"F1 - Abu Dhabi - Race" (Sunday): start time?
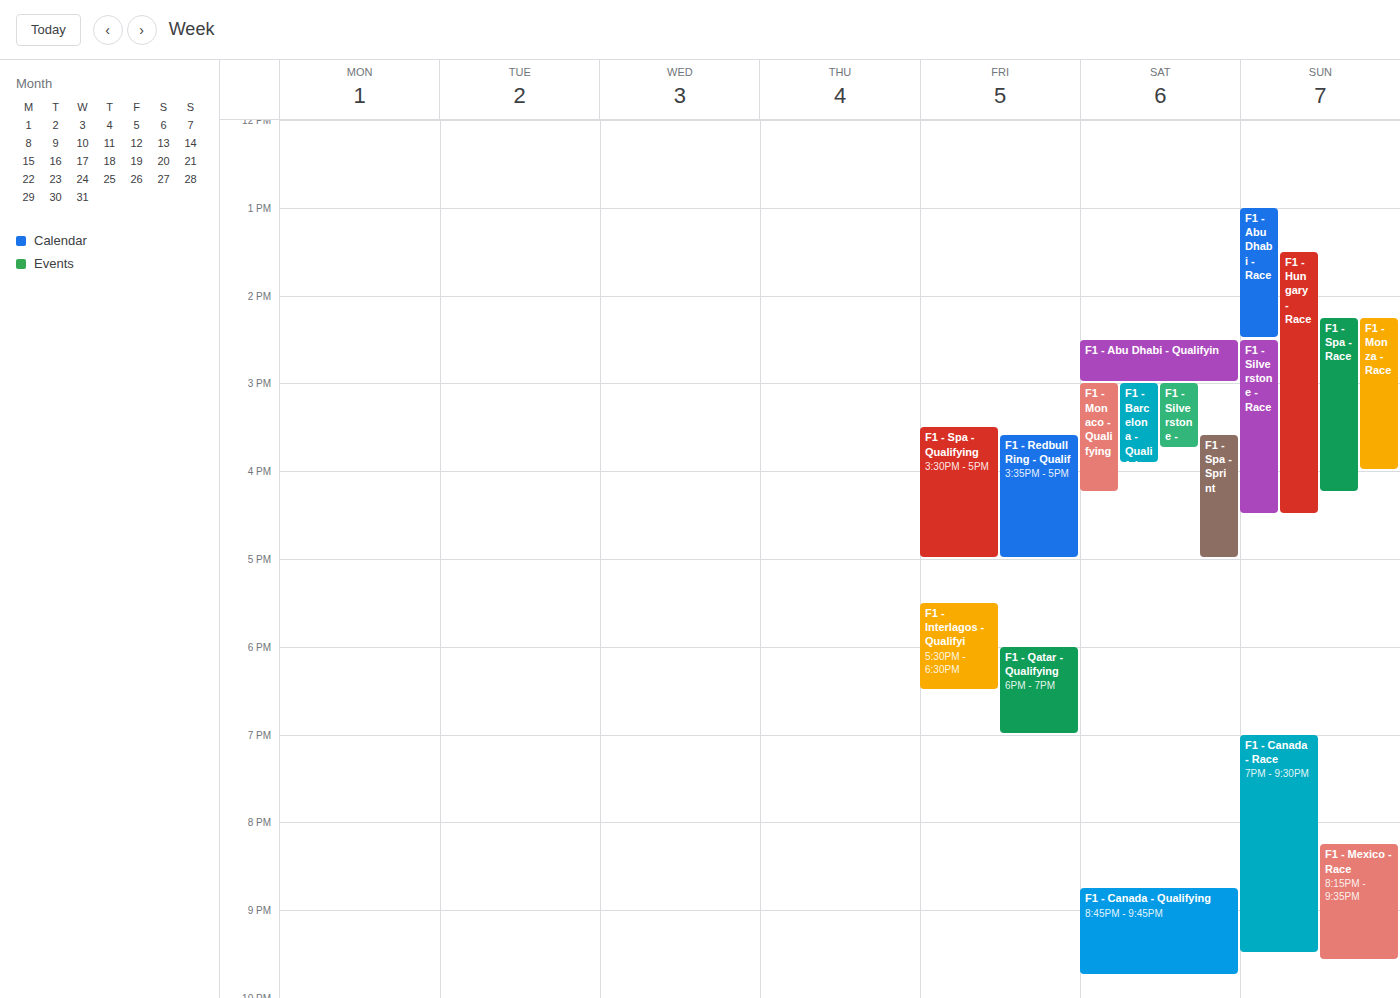
13:00